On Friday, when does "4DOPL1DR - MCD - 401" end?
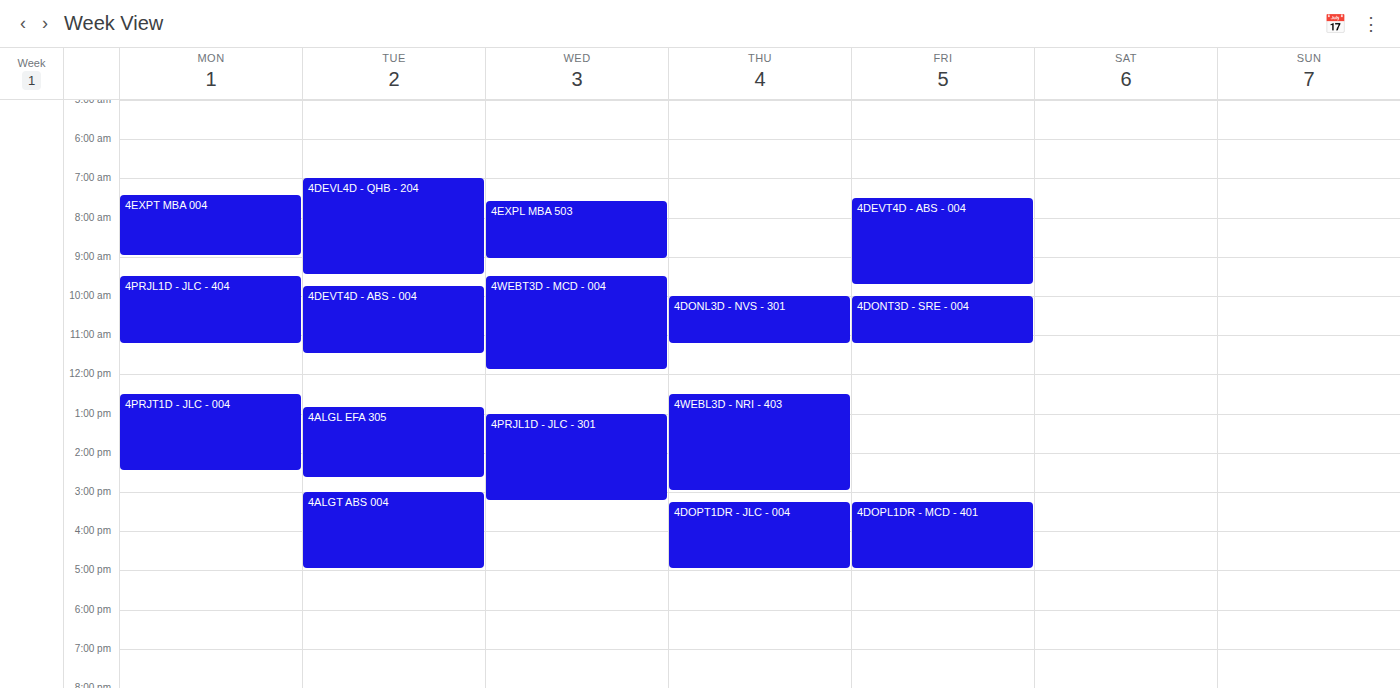
5:00 PM